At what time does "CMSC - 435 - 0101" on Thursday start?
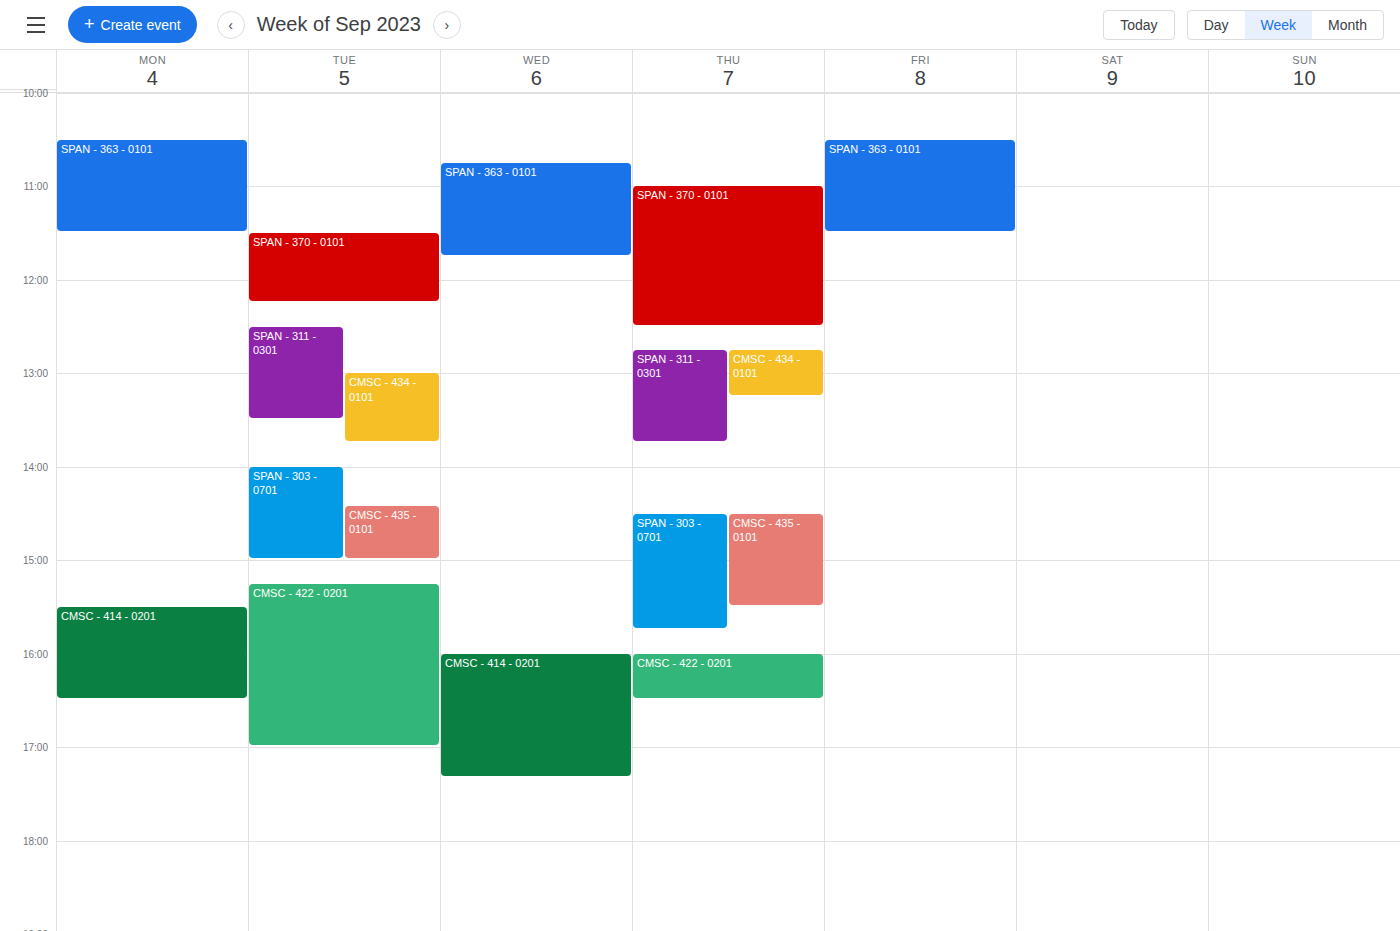
2:30 PM